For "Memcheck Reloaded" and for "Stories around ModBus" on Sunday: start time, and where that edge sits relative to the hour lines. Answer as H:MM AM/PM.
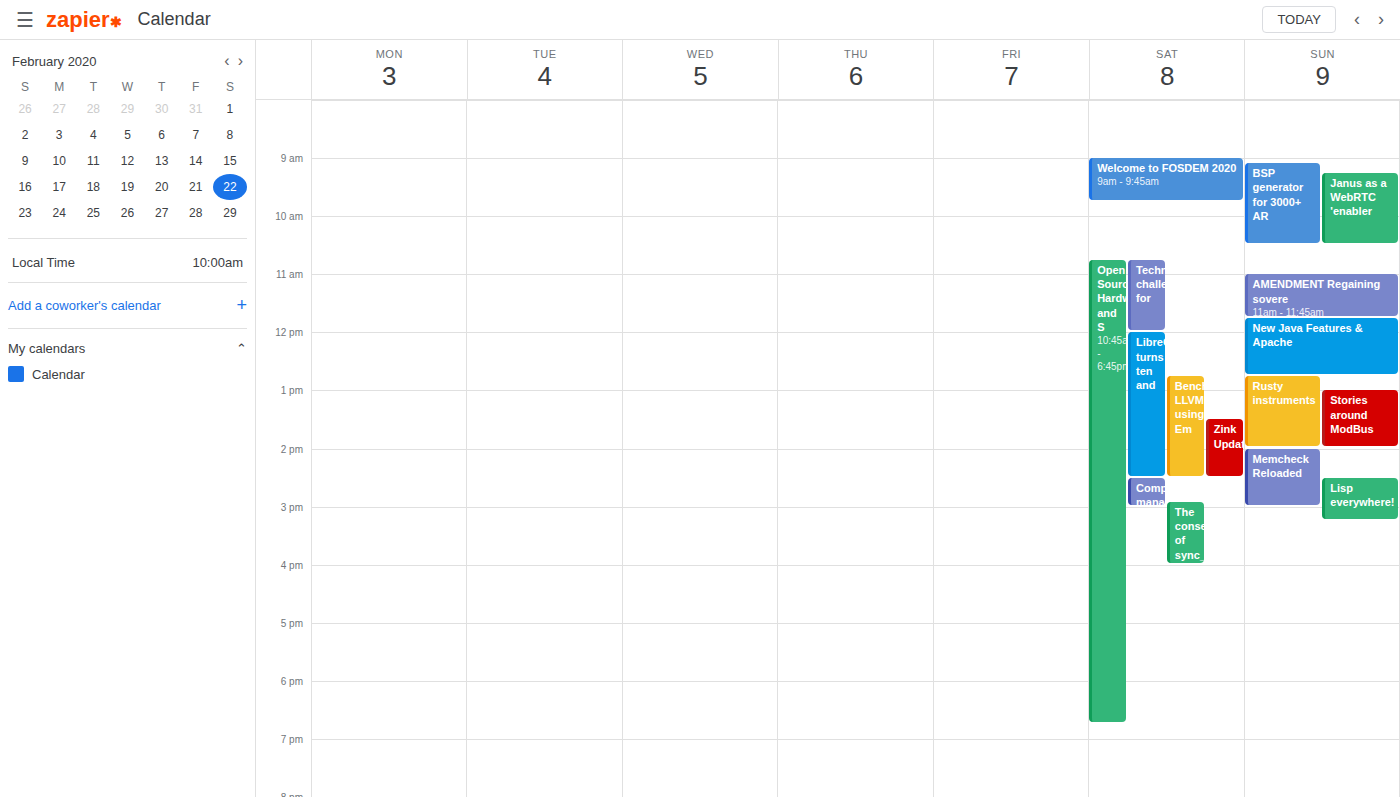
"Memcheck Reloaded": 2:00 PM, exactly on the 2 PM line. "Stories around ModBus": 1:00 PM, exactly on the 1 PM line.